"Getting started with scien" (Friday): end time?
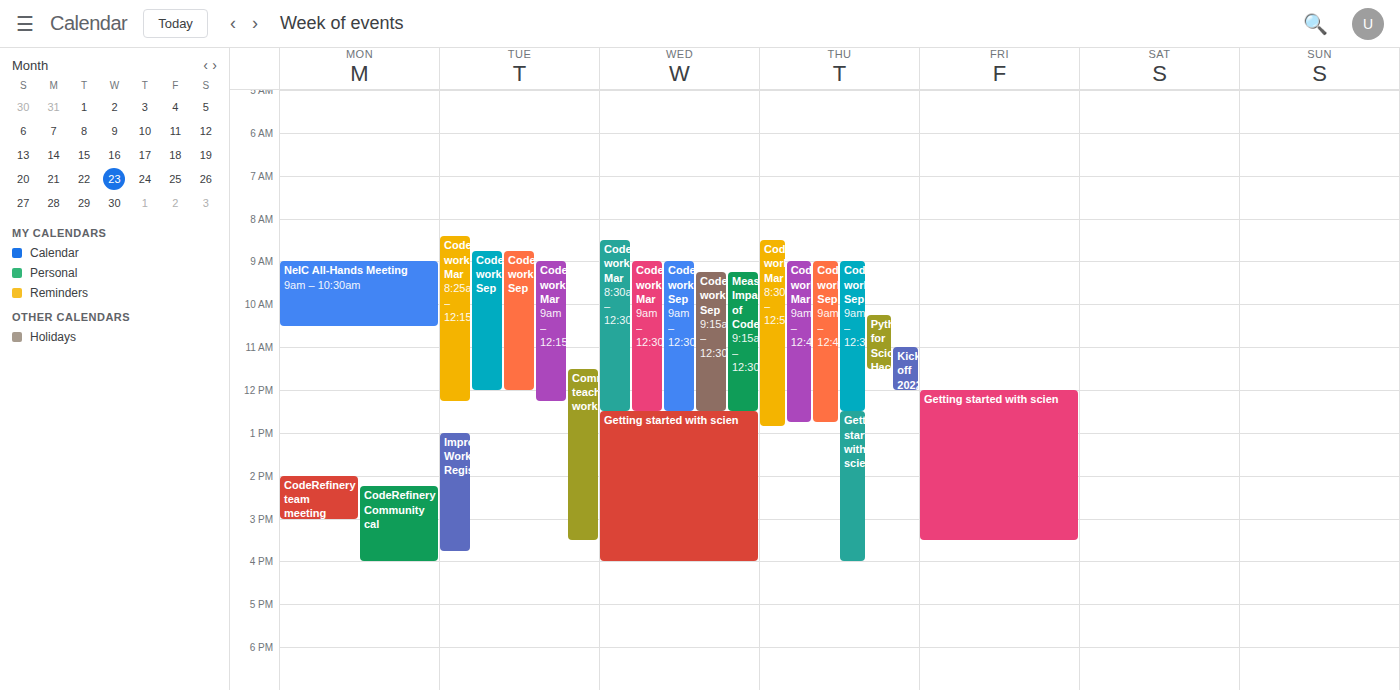
3:30 PM